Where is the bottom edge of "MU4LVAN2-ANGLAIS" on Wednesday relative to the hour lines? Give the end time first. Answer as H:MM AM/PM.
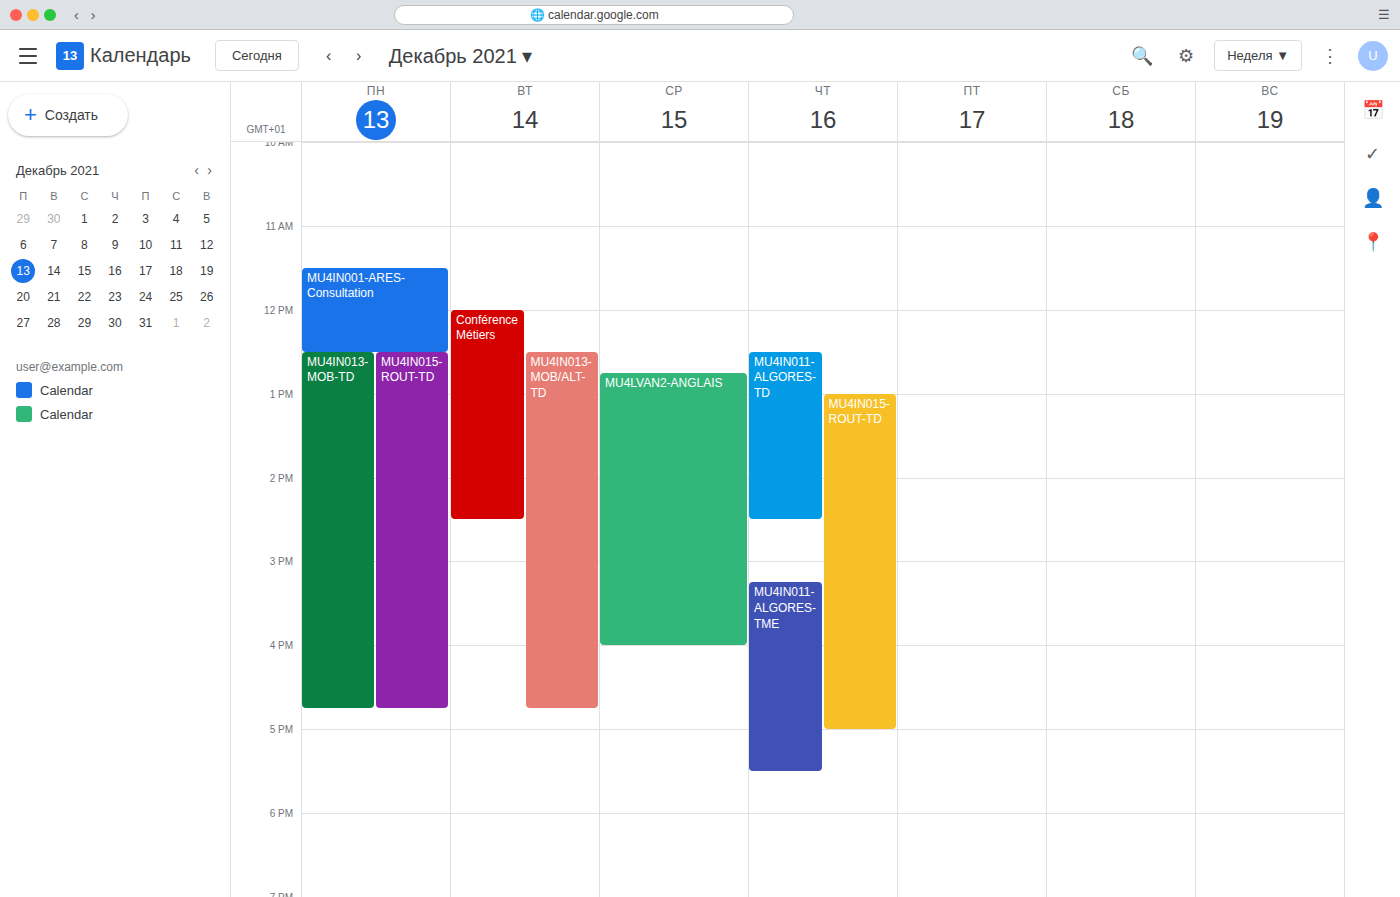
4:00 PM -- exactly on the 4 PM line.